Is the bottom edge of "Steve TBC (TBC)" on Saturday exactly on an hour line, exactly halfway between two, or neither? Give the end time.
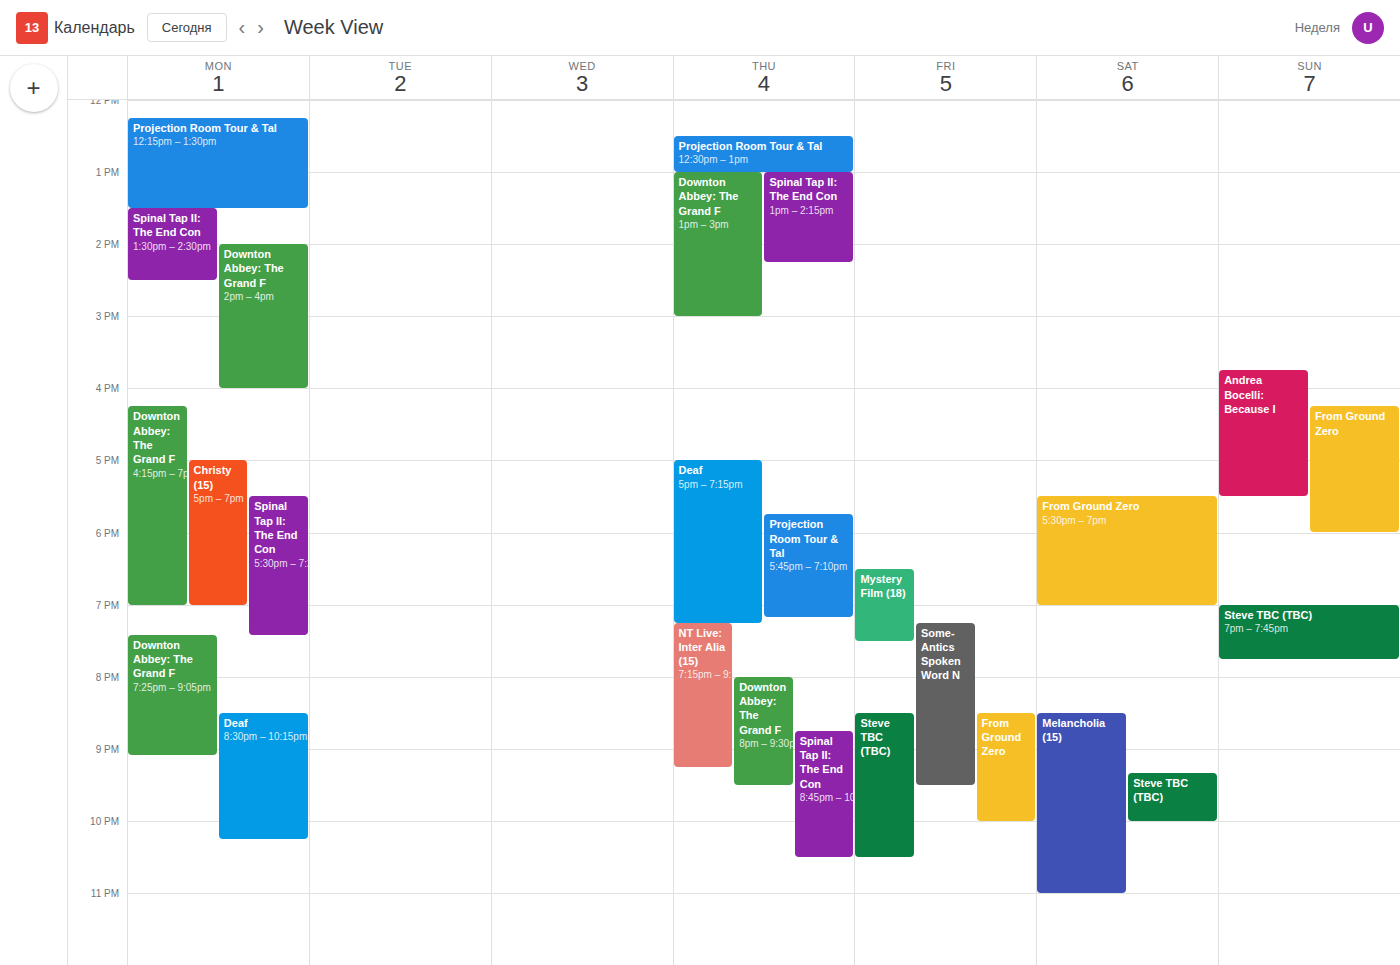
10:00 PM -- exactly on the 10 PM line.